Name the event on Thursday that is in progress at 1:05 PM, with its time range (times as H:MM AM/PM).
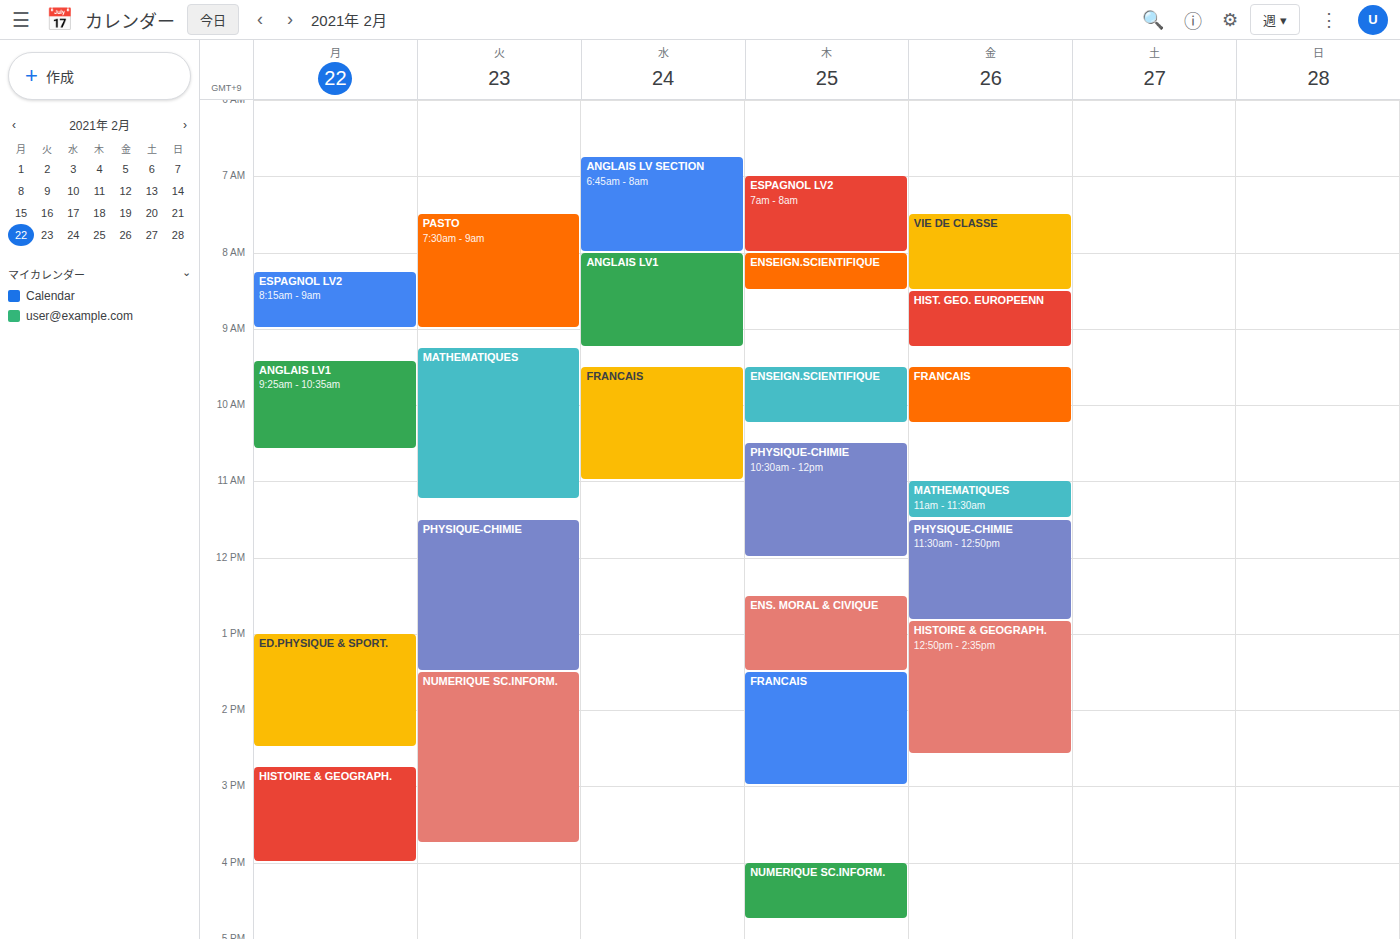
"ENS. MORAL & CIVIQUE", 12:30 PM to 1:30 PM